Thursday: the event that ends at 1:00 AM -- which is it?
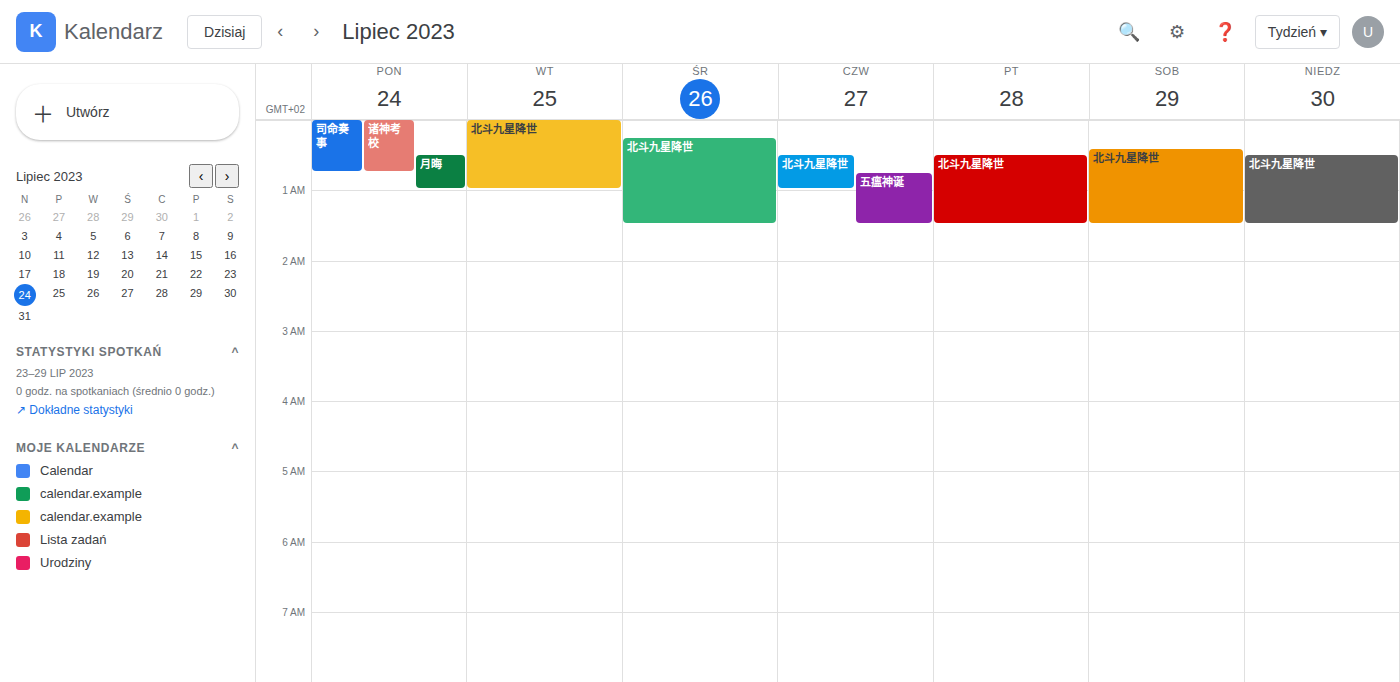
"北斗九星降世"